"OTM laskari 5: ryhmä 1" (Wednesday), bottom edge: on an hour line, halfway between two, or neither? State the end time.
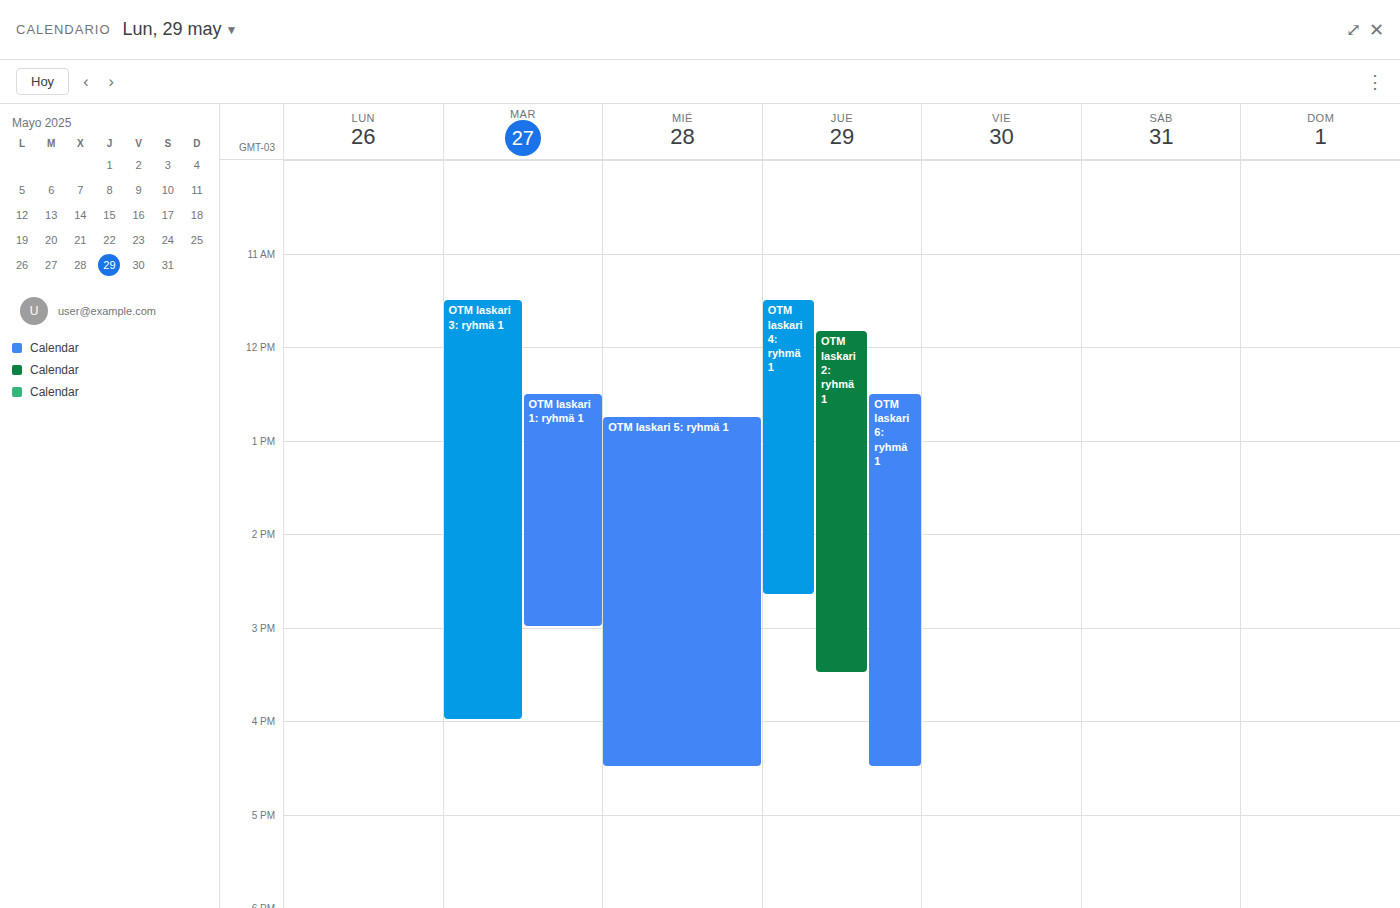
4:30 PM -- halfway between the 4 PM and 5 PM lines.